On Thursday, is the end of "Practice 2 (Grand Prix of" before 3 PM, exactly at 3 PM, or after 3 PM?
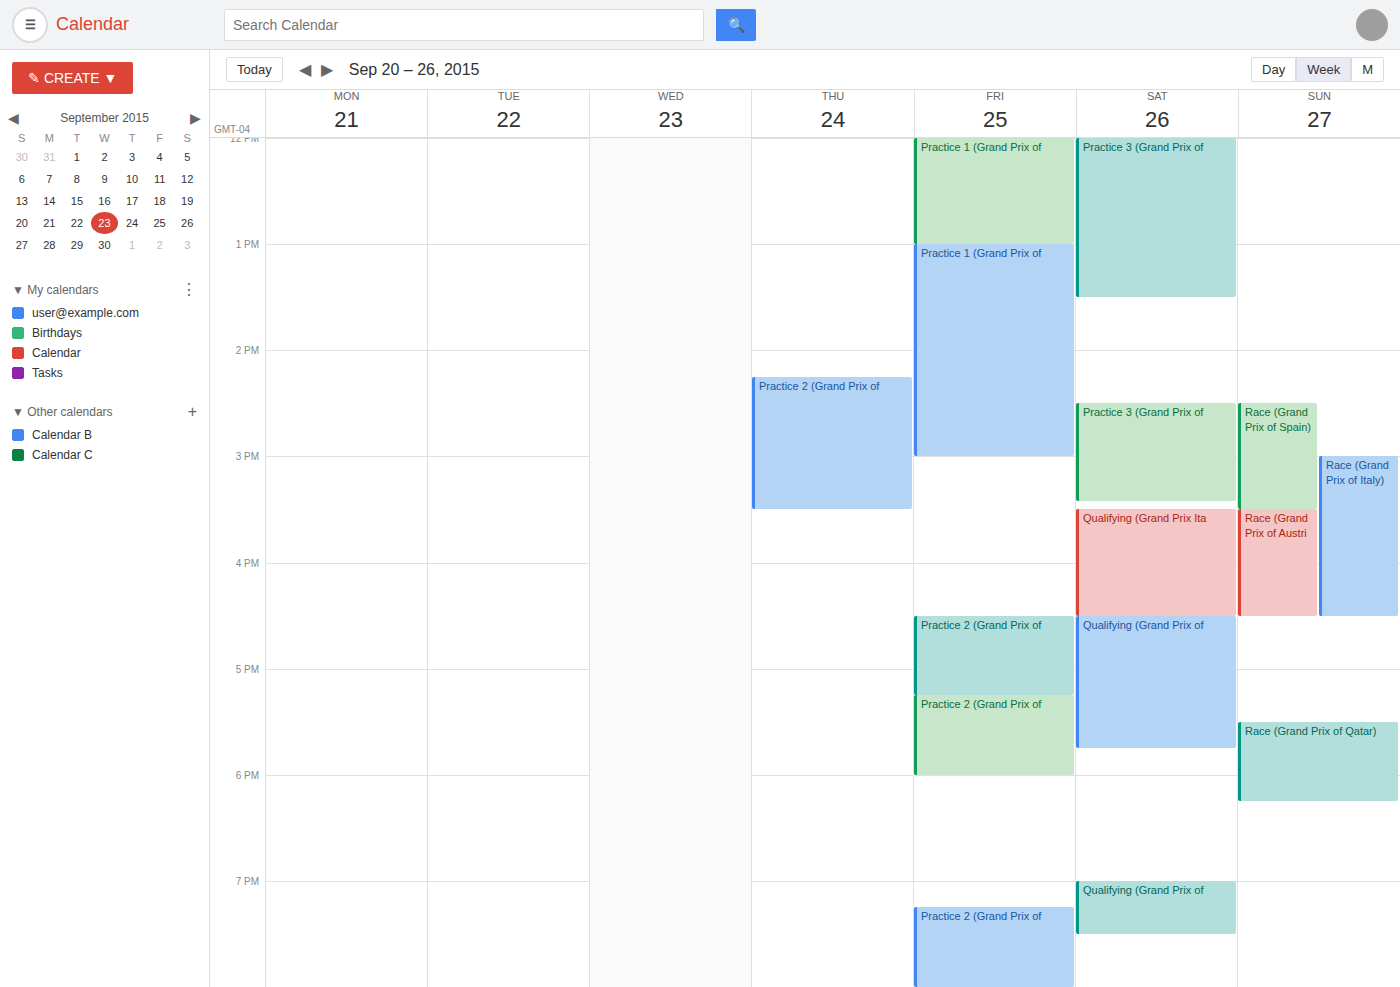
3:30 PM -- after 3 PM, 30 minutes below the 3 PM line.